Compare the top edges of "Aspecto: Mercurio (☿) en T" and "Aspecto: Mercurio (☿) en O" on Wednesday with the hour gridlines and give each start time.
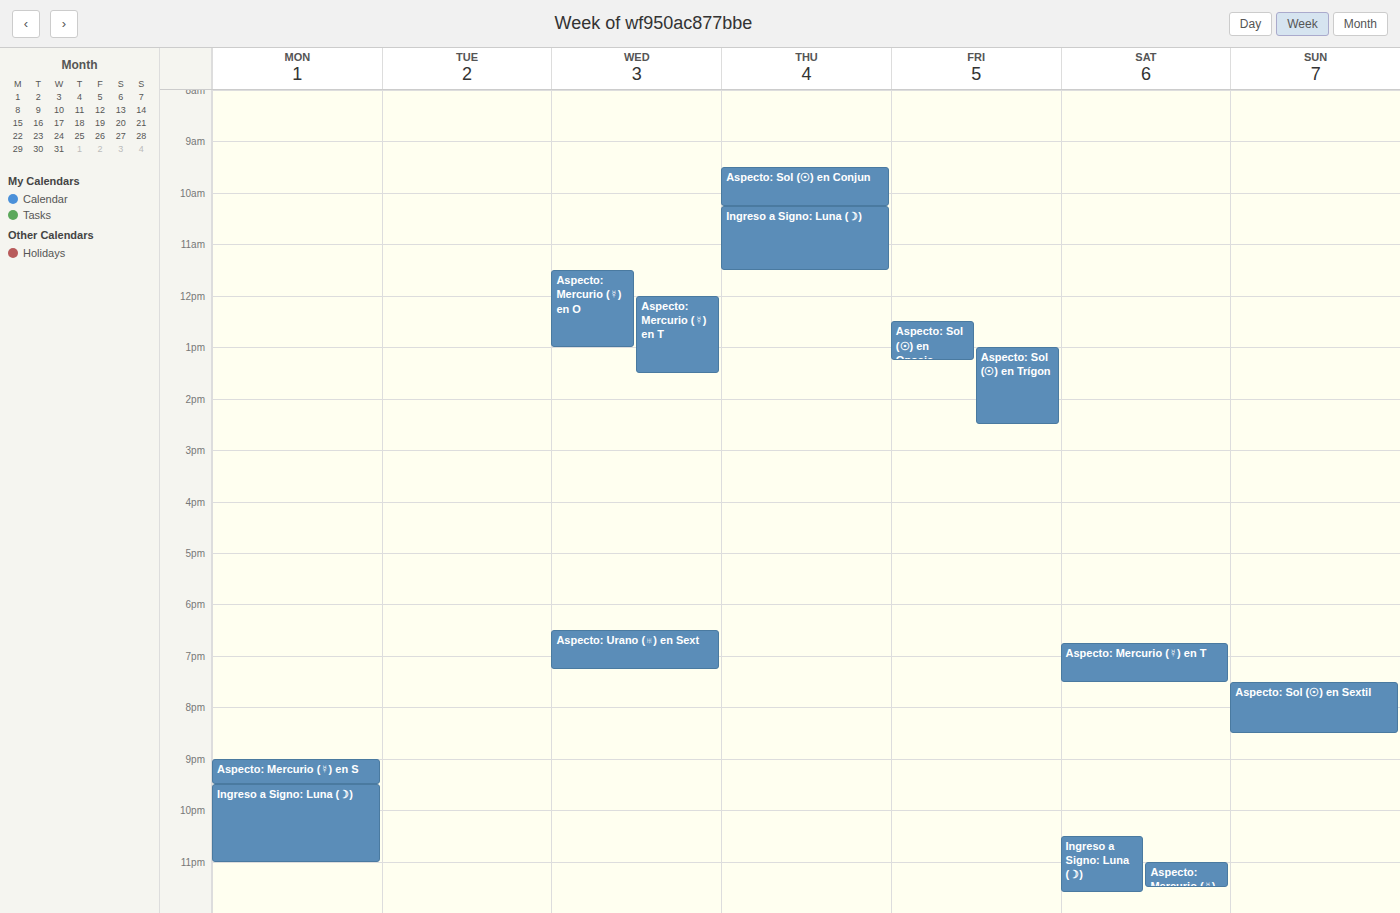
"Aspecto: Mercurio (☿) en T": 12:00 PM, exactly on the 12 PM line. "Aspecto: Mercurio (☿) en O": 11:30 AM, halfway between the 11 AM and 12 PM lines.